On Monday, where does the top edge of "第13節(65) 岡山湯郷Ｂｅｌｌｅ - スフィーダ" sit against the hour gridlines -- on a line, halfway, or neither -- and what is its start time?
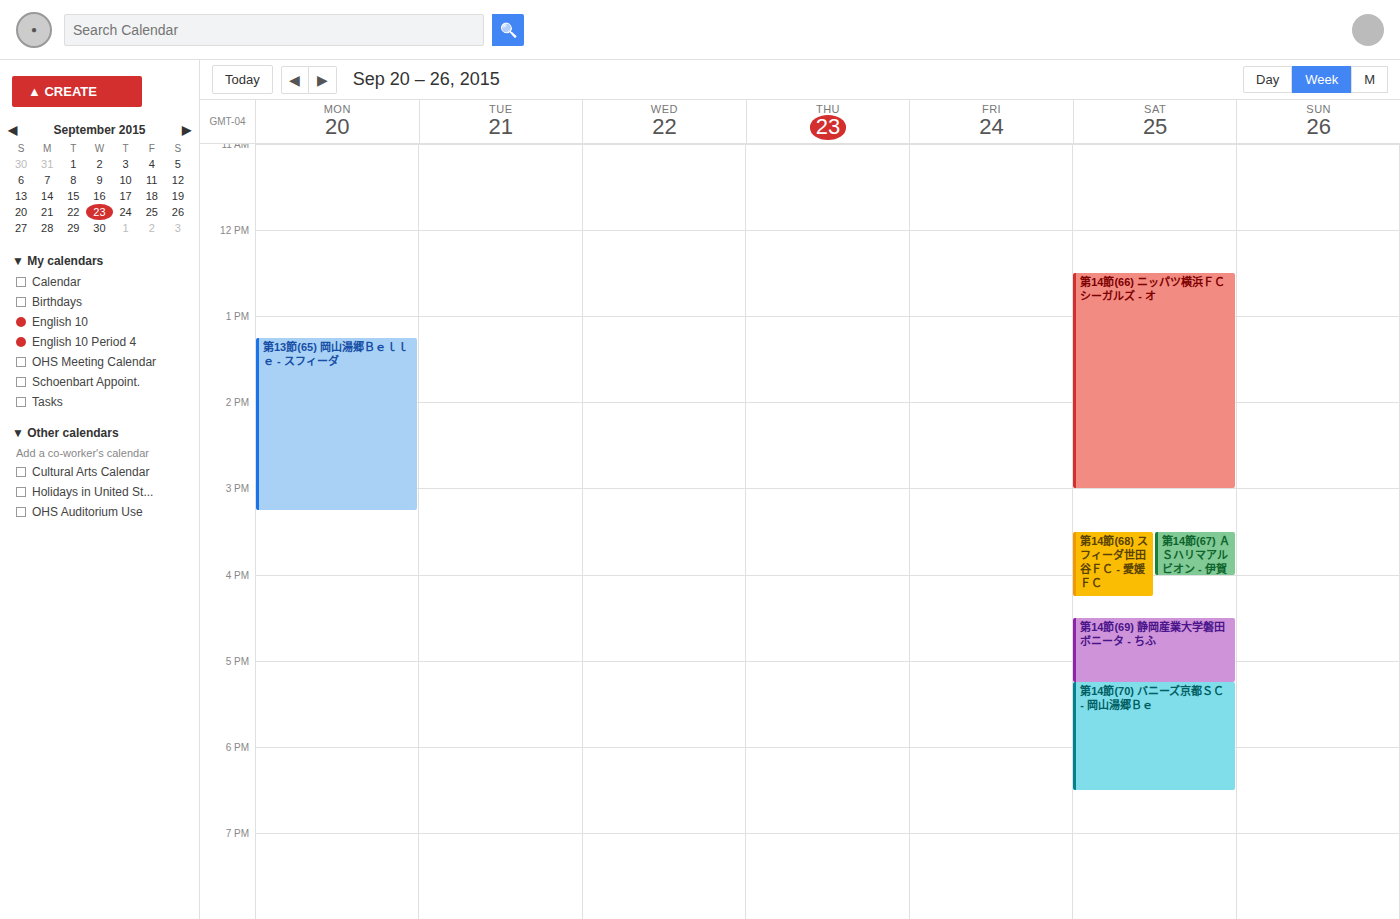
1:15 PM -- neither: a quarter of the way from the 1 PM line to the 2 PM line.